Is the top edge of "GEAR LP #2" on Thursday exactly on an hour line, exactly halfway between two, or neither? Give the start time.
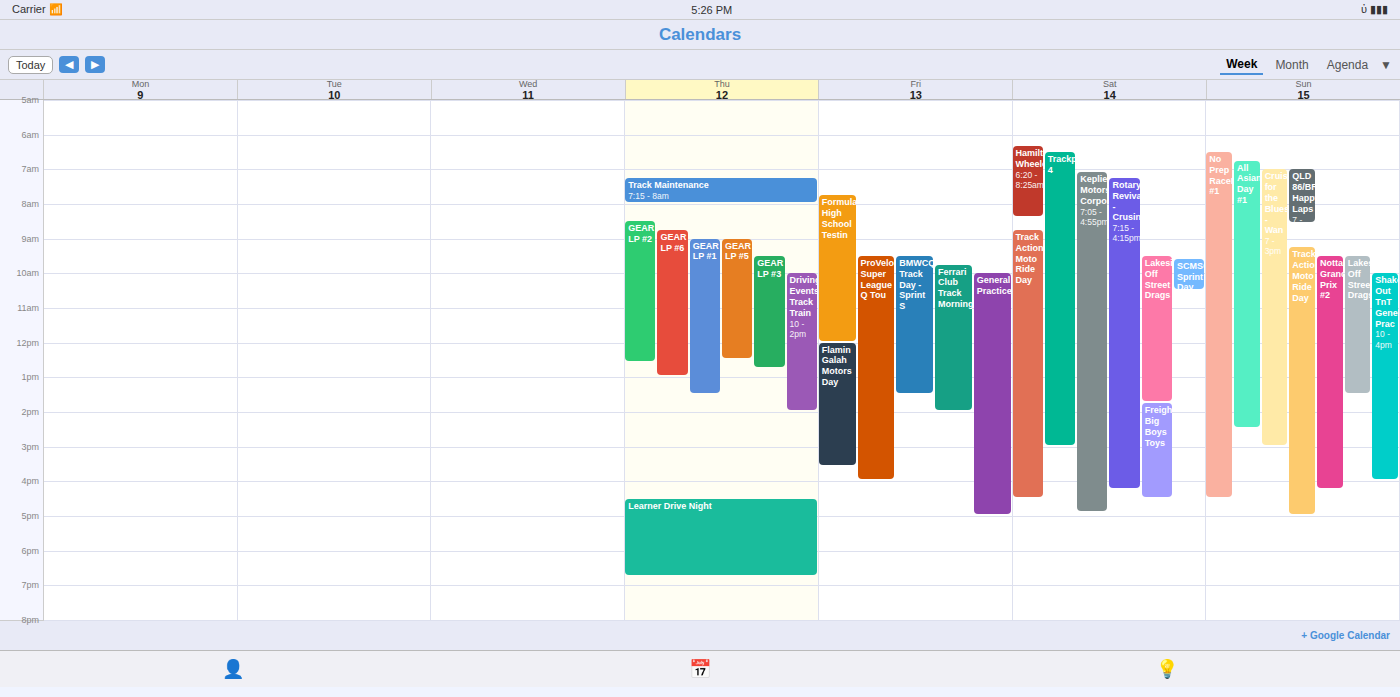
8:30 AM -- halfway between the 8 AM and 9 AM lines.